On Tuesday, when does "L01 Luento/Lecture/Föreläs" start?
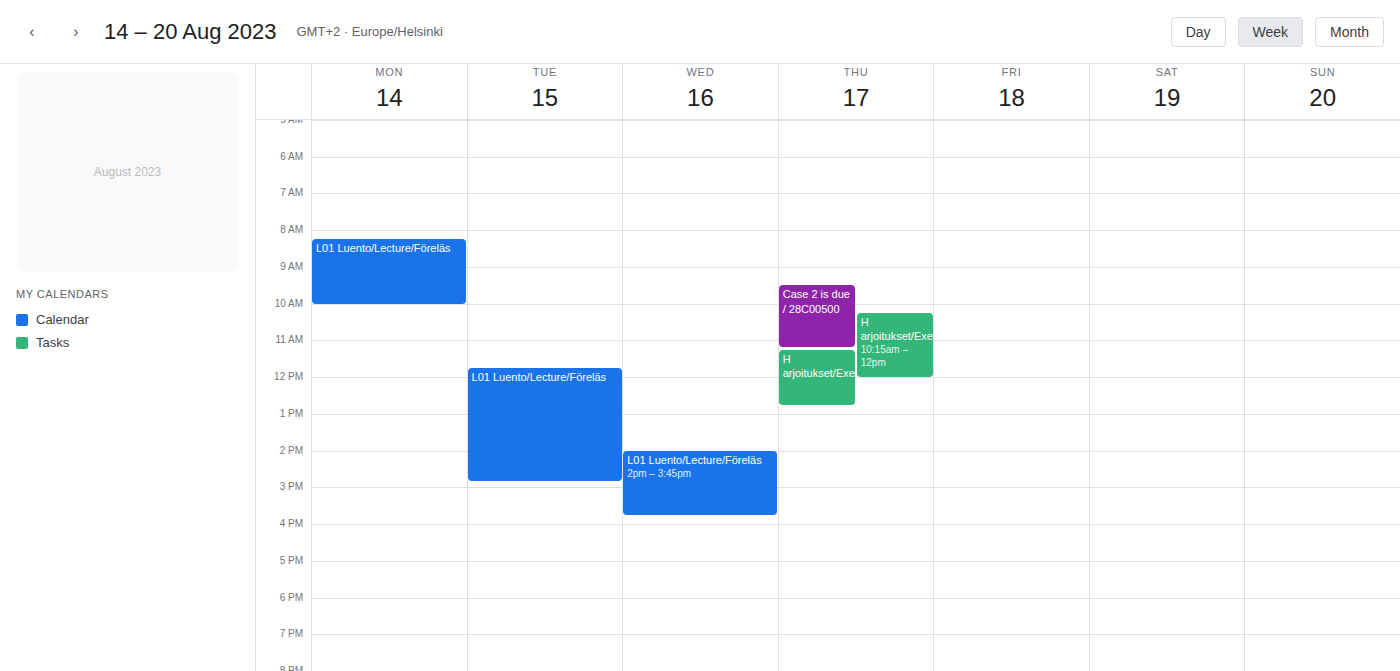
11:45 AM